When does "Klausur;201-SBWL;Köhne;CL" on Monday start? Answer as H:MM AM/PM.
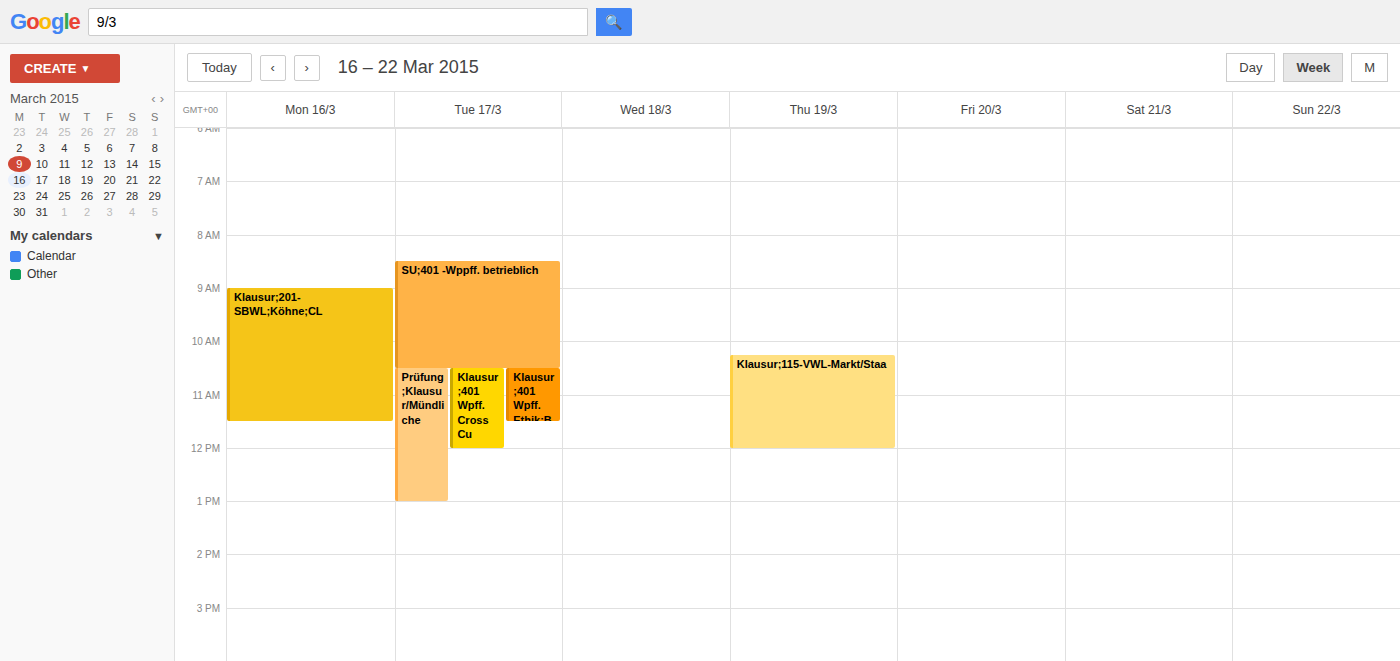
9:00 AM